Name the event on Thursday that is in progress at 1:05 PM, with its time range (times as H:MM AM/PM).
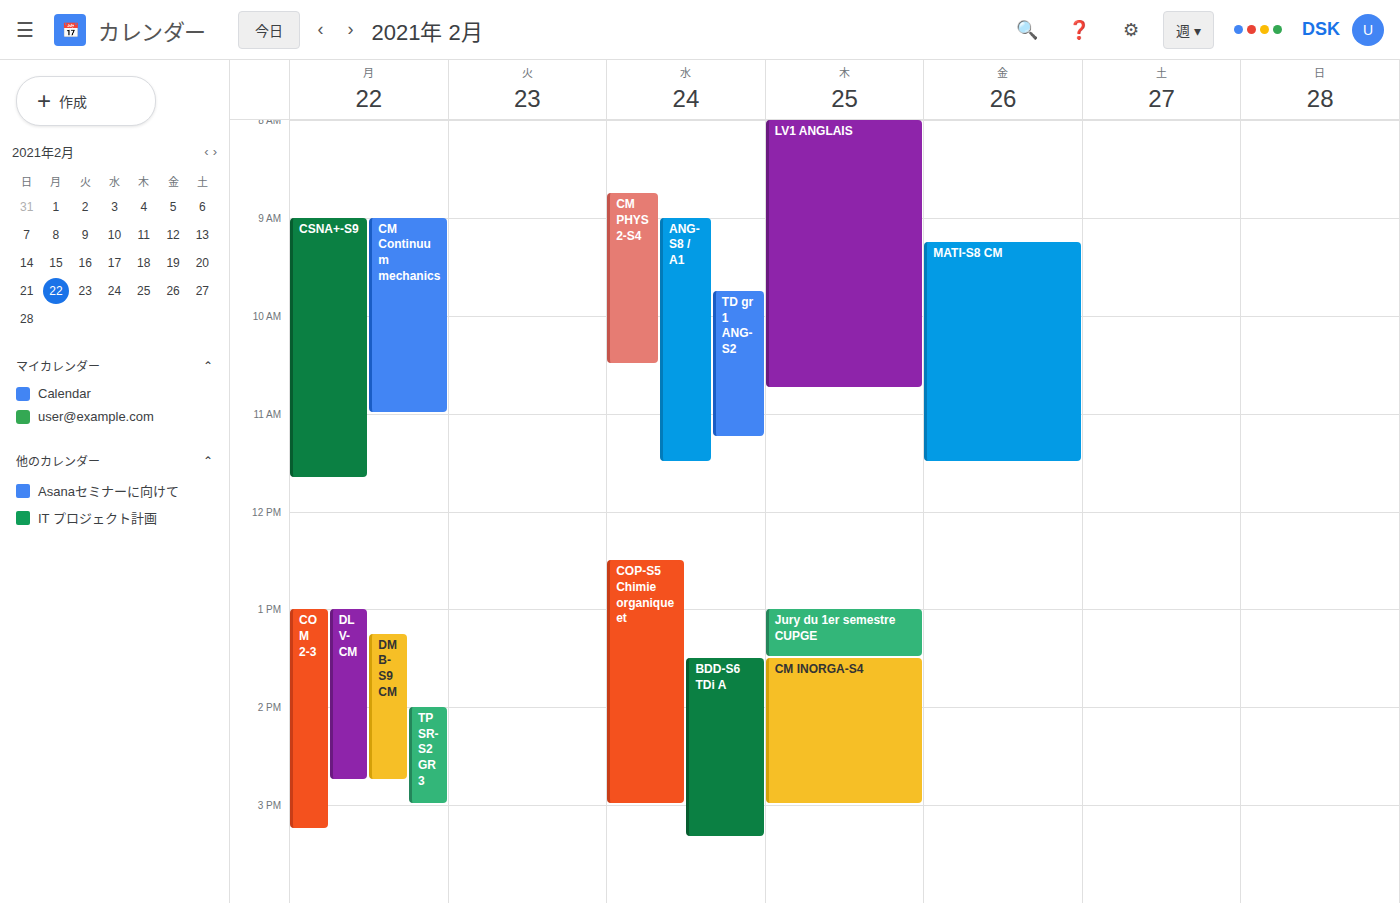
"Jury du 1er semestre CUPGE", 1:00 PM to 1:30 PM